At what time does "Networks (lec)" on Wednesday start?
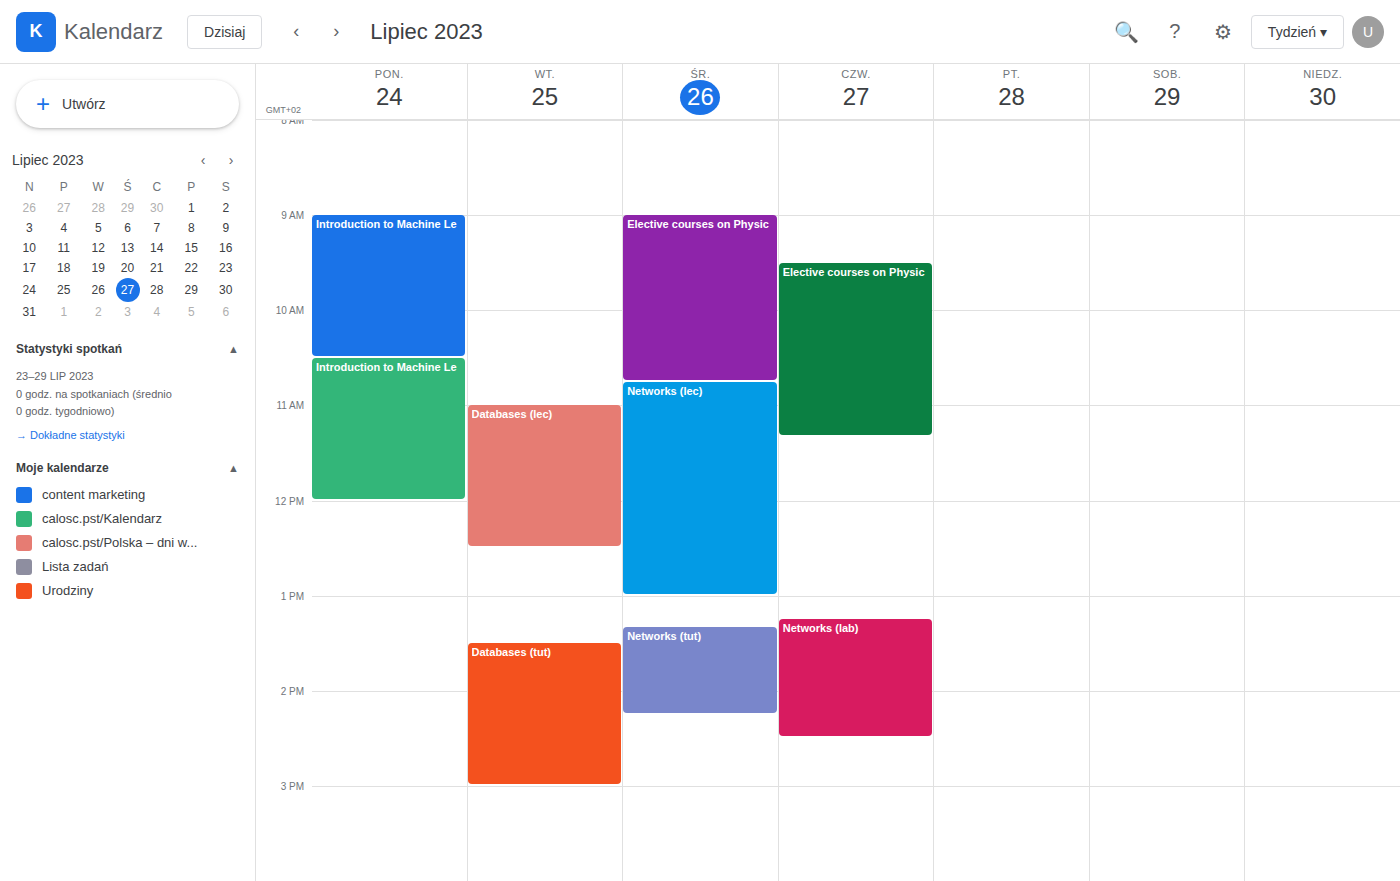
10:45 AM